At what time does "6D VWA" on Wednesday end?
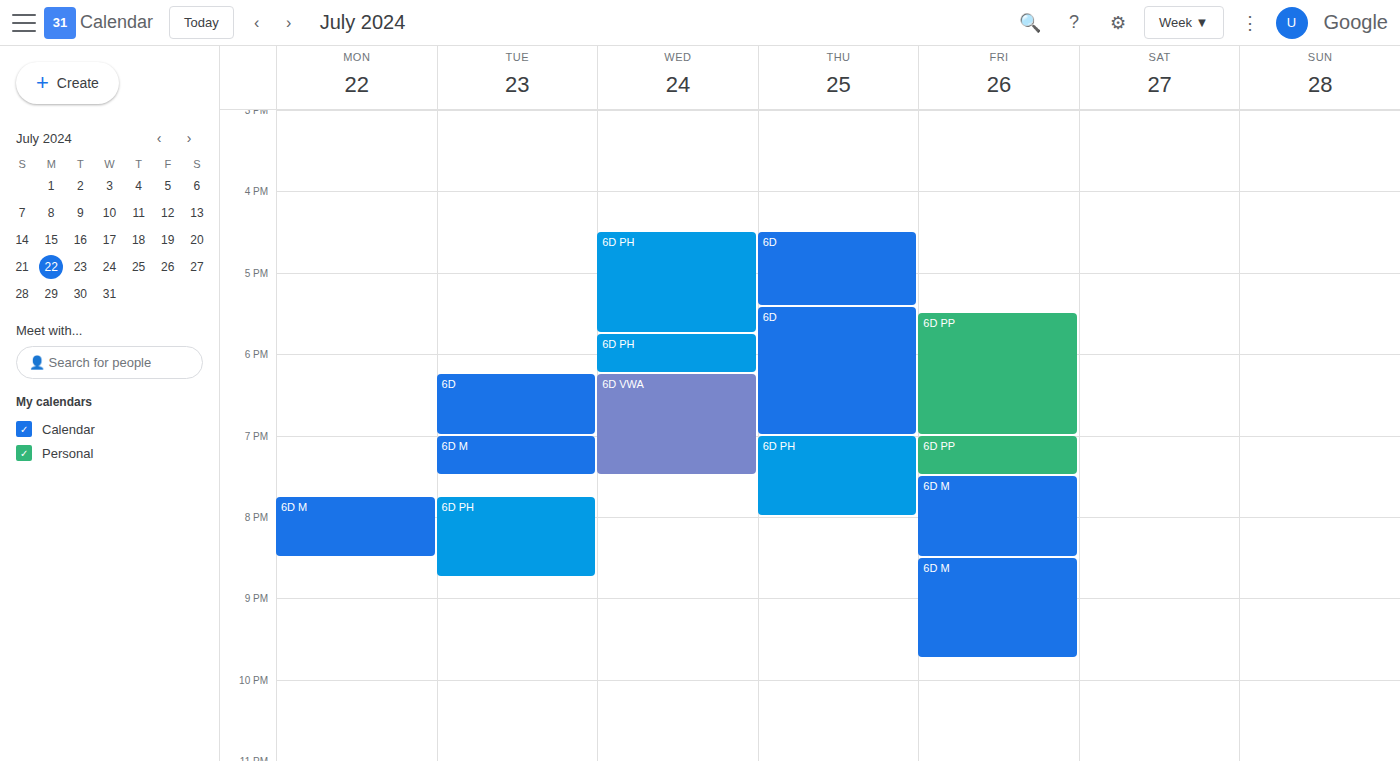
19:30